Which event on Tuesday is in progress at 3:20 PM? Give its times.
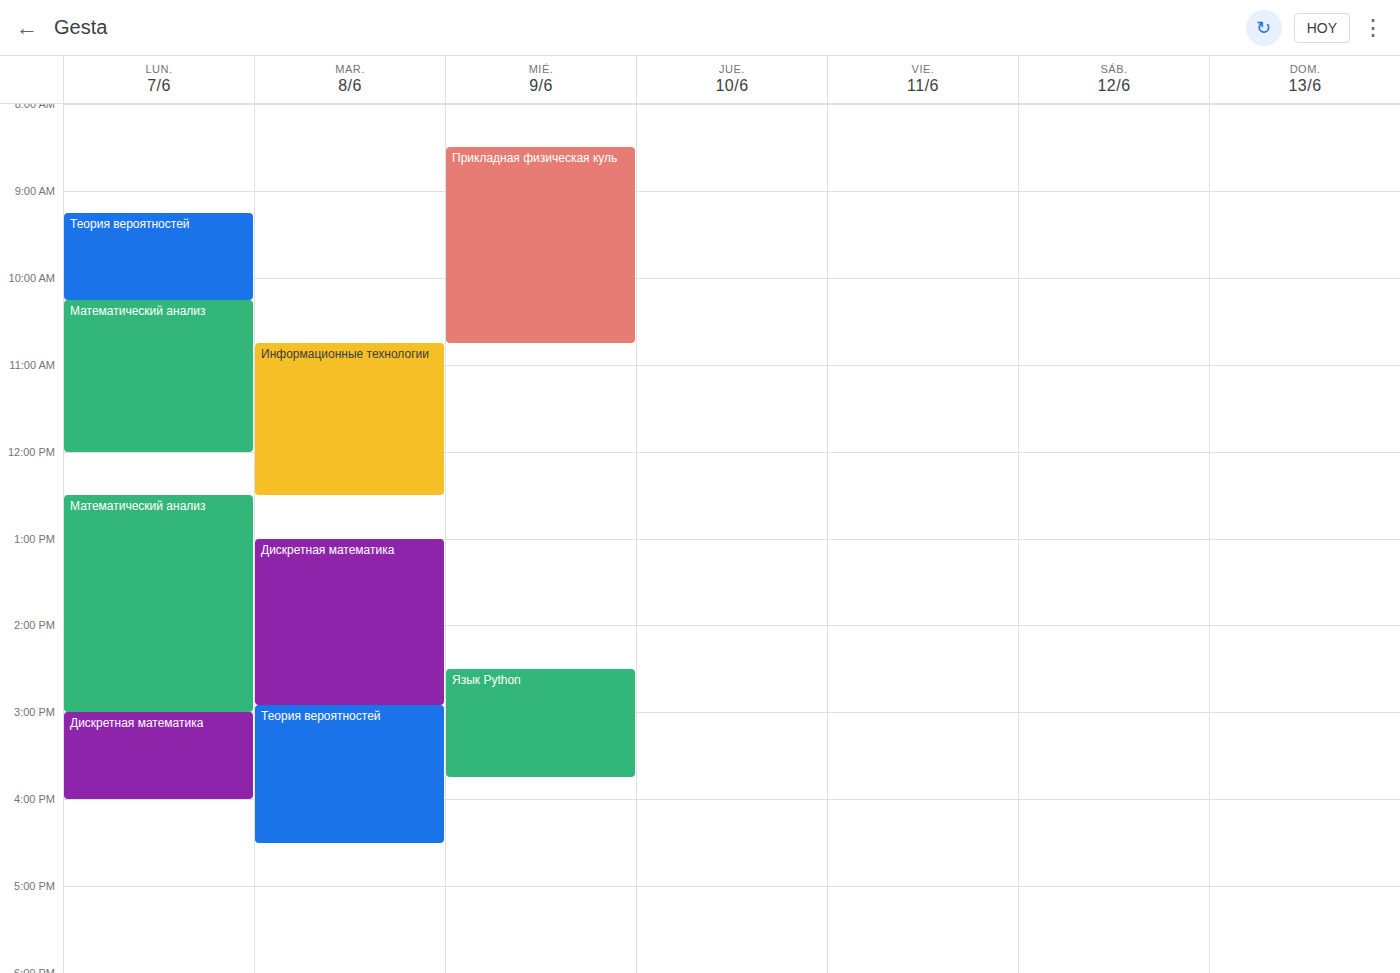
"Теория вероятностей", 2:55 PM to 4:30 PM